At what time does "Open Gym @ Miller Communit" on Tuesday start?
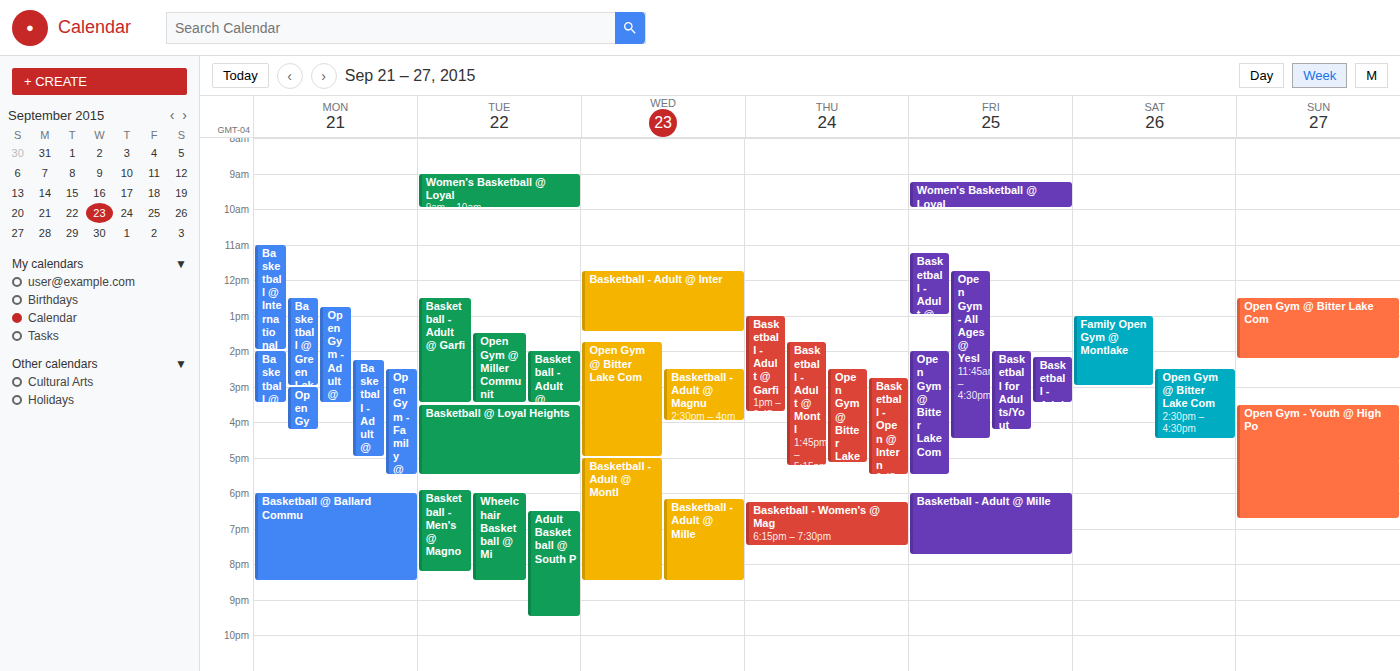
1:30 PM